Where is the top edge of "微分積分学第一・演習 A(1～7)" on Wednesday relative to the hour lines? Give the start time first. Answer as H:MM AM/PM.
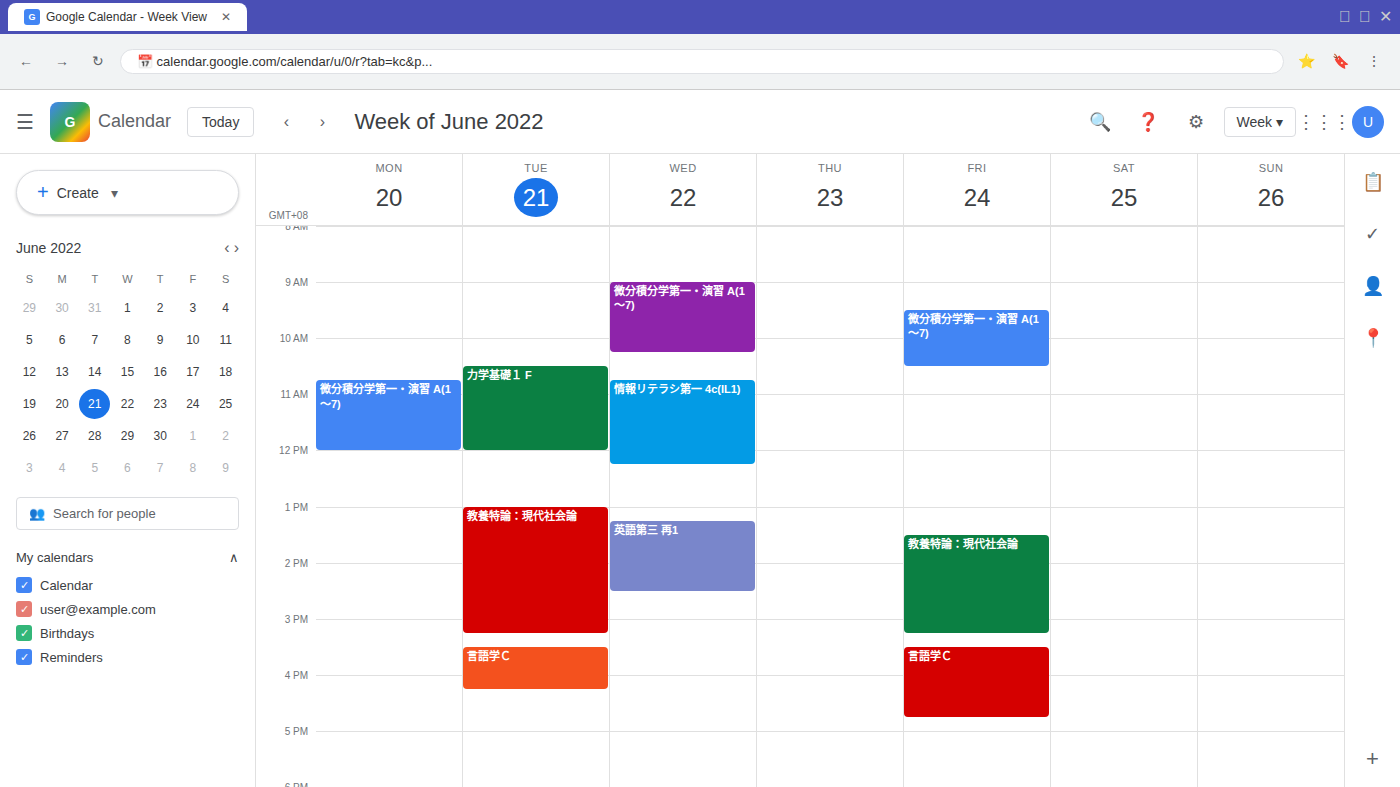
9:00 AM -- exactly on the 9 AM line.